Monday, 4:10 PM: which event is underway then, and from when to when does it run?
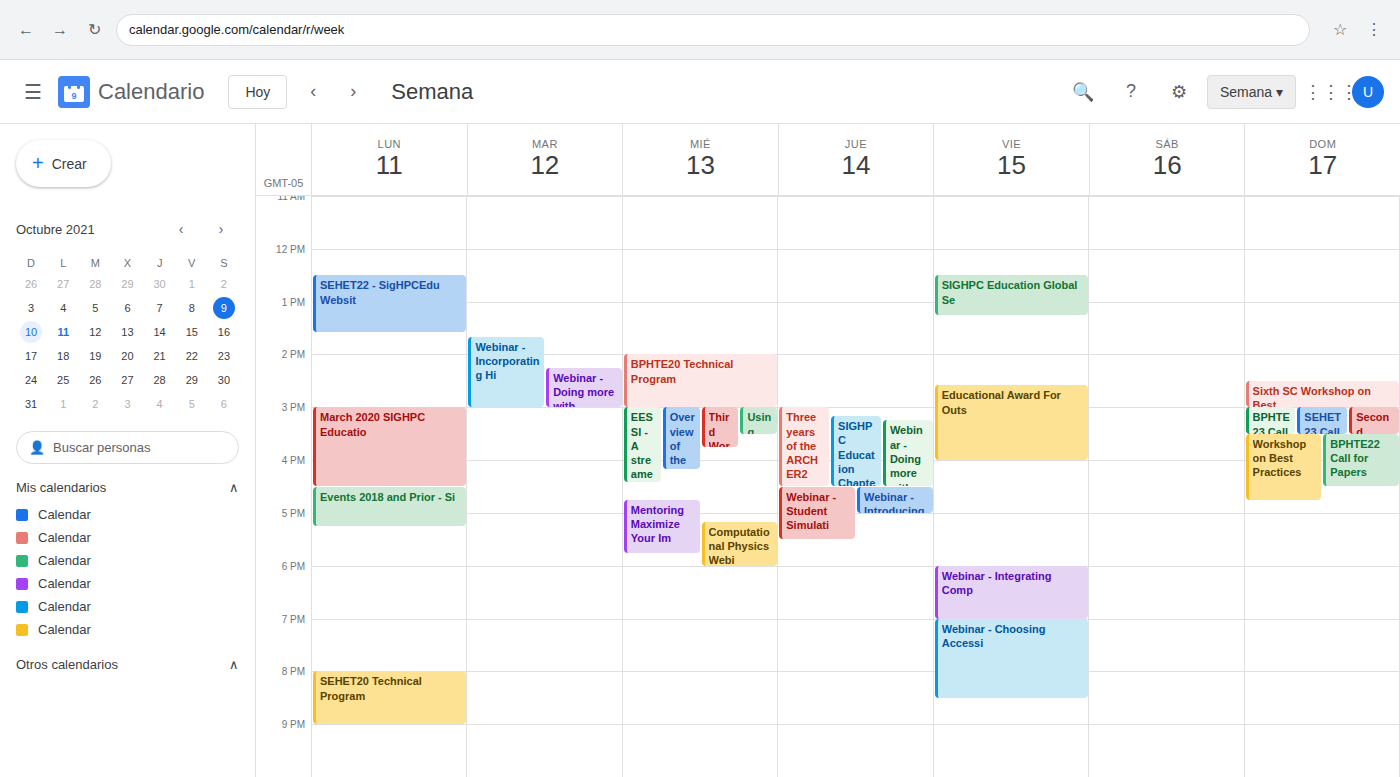
"March 2020 SIGHPC Educatio", 3:00 PM to 4:30 PM